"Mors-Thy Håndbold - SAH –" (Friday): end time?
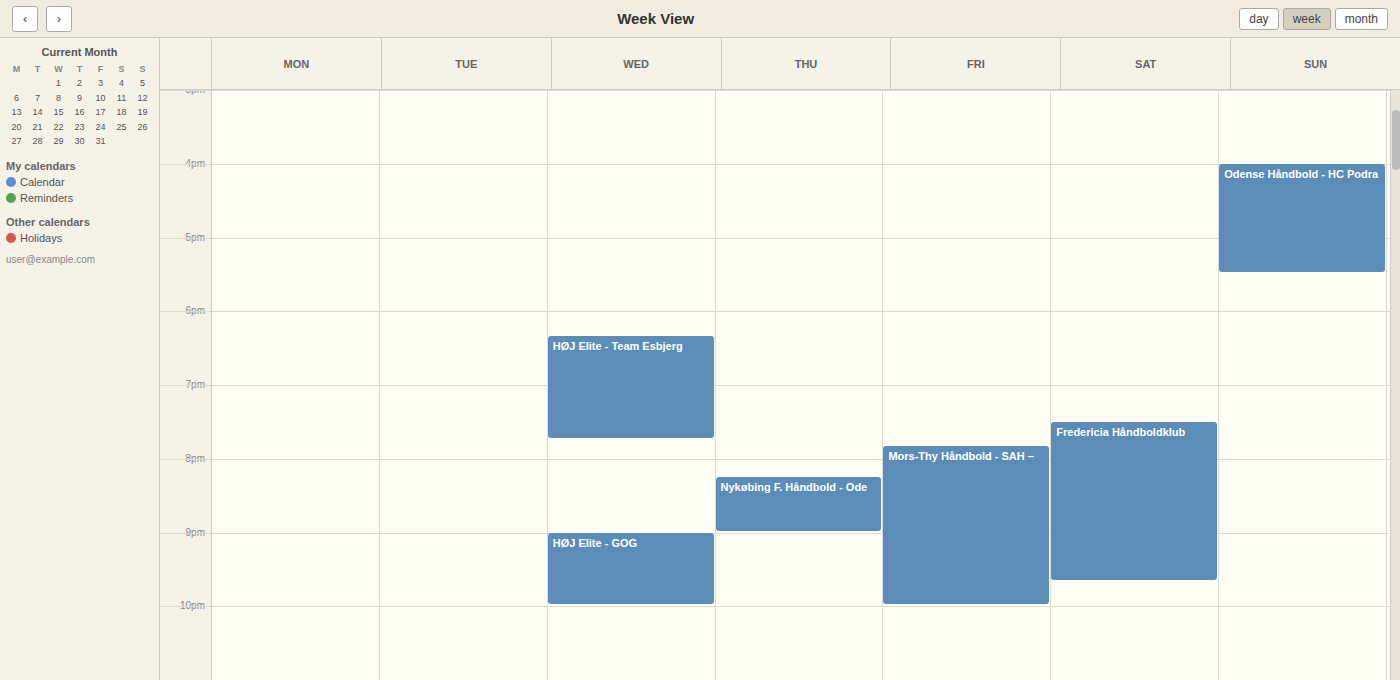
10:00 PM